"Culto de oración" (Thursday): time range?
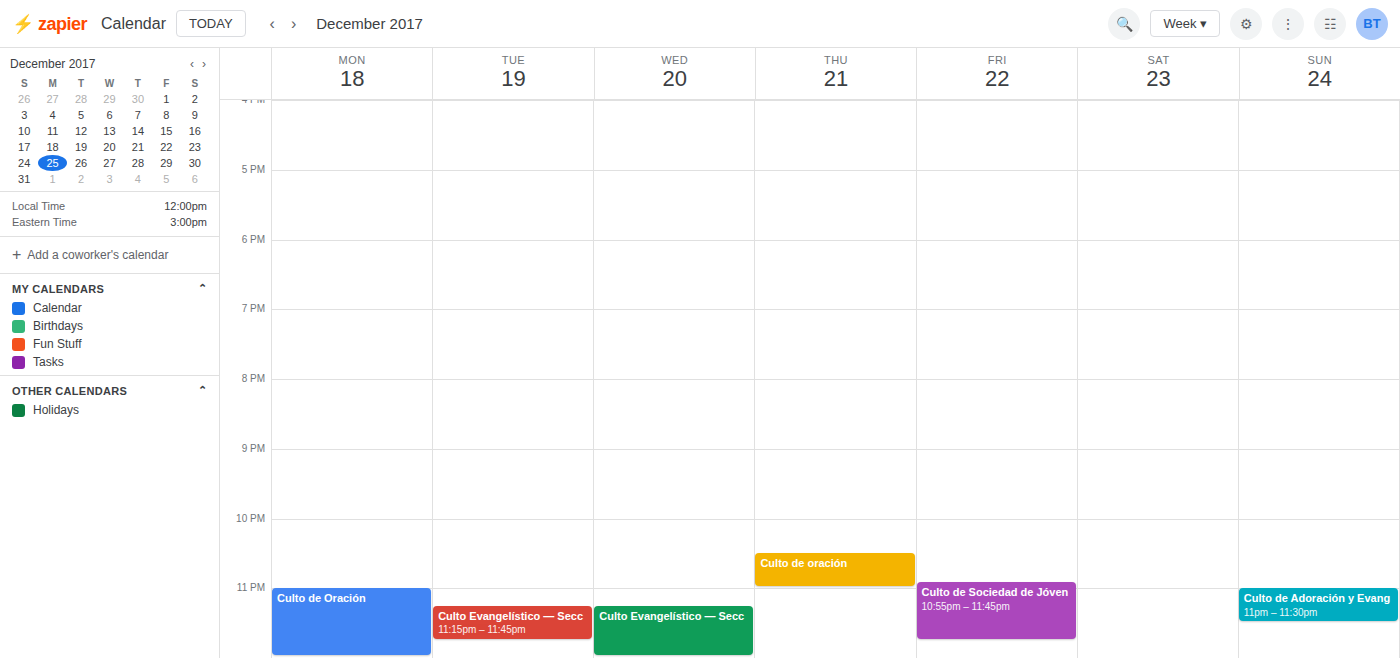
10:30 PM to 11:00 PM